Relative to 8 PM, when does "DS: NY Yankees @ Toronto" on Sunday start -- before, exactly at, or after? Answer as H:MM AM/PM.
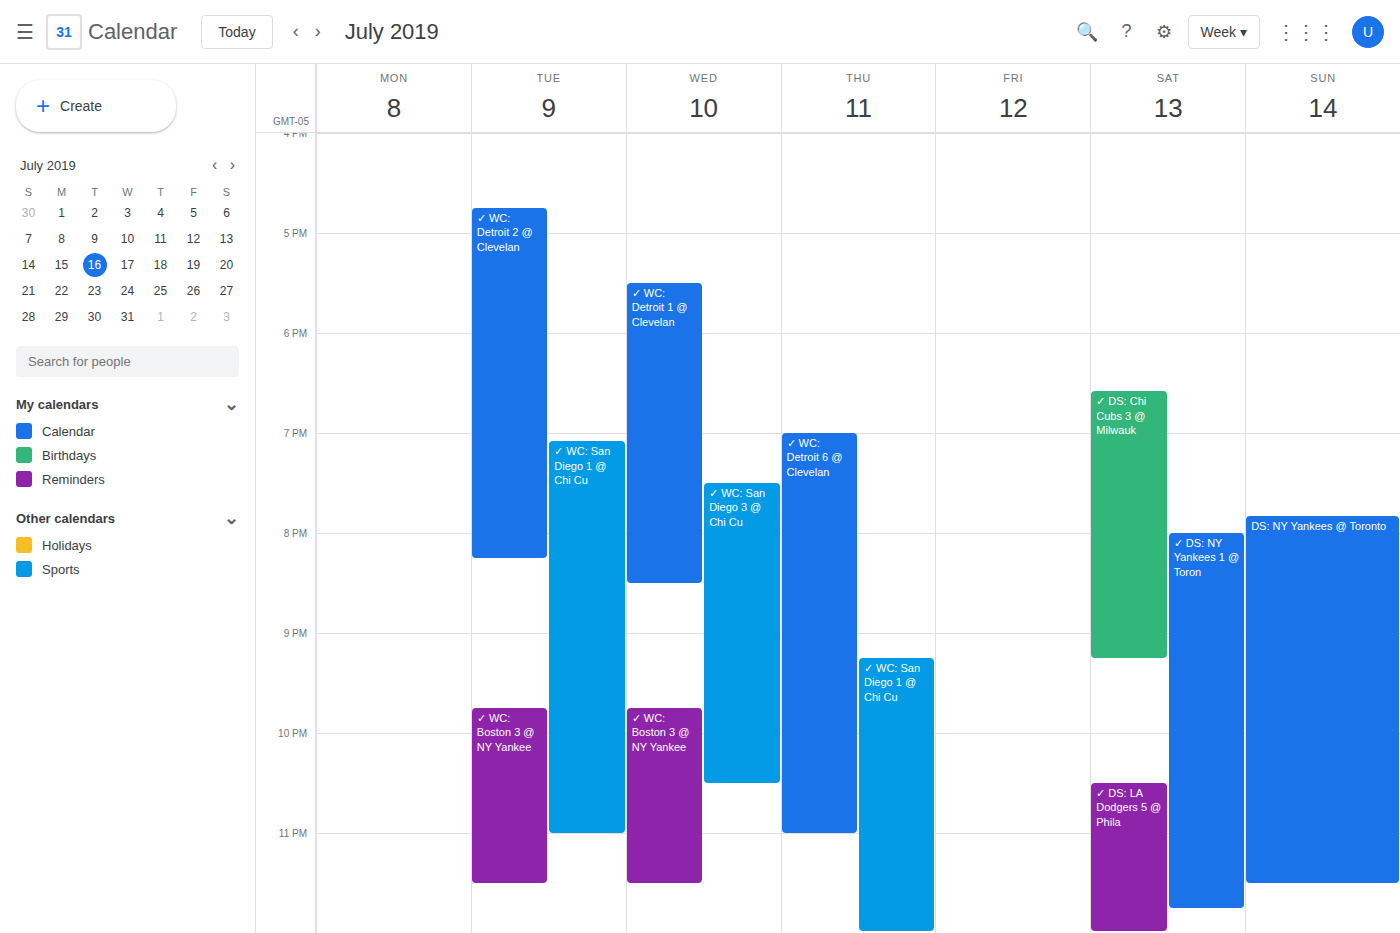
7:50 PM -- before 8 PM, 10 minutes above the 8 PM line.